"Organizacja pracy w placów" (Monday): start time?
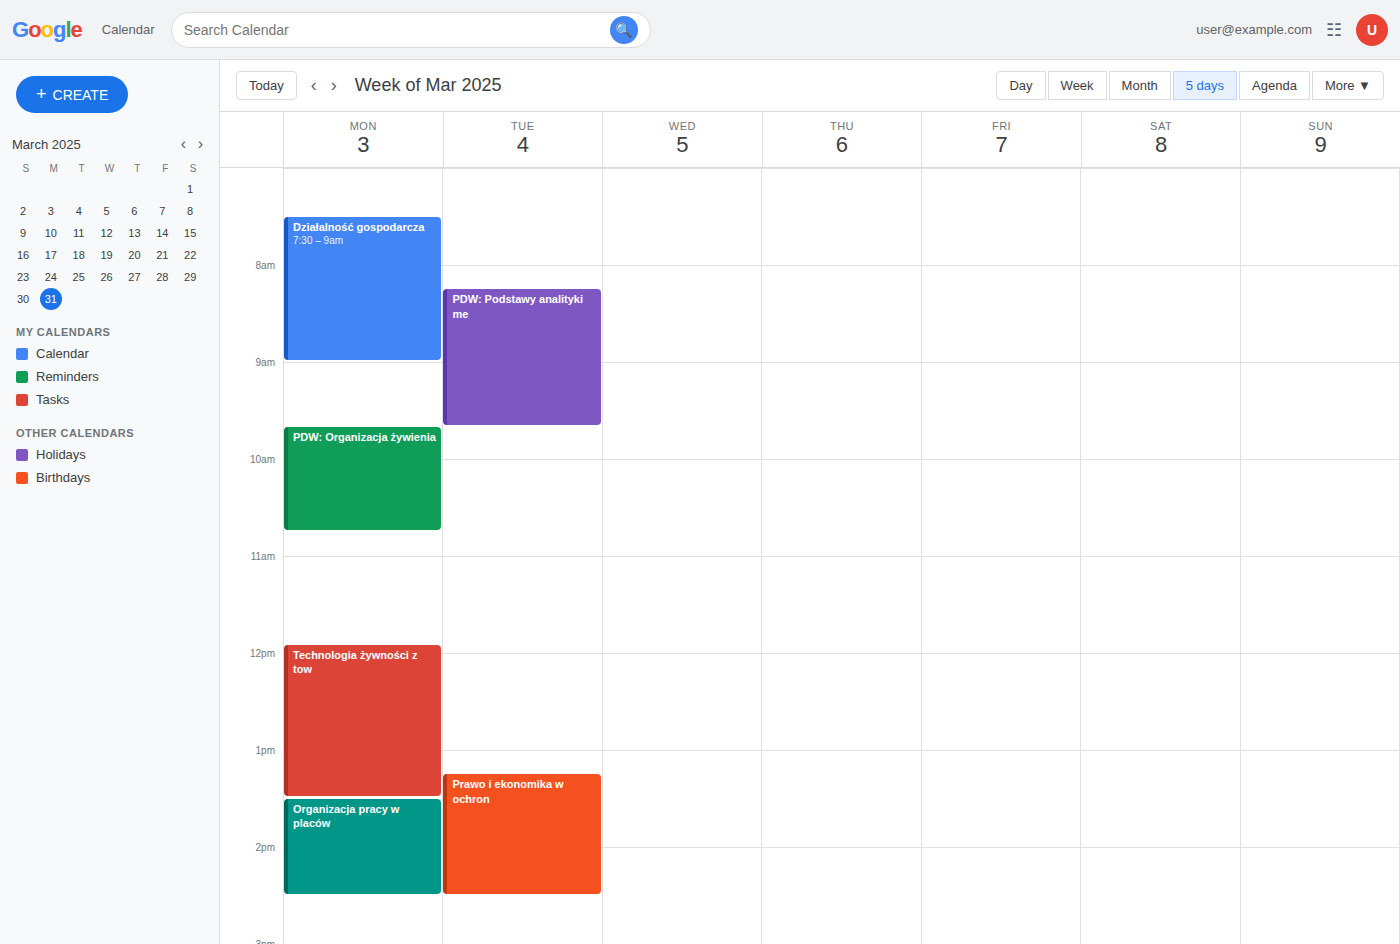
1:30 PM